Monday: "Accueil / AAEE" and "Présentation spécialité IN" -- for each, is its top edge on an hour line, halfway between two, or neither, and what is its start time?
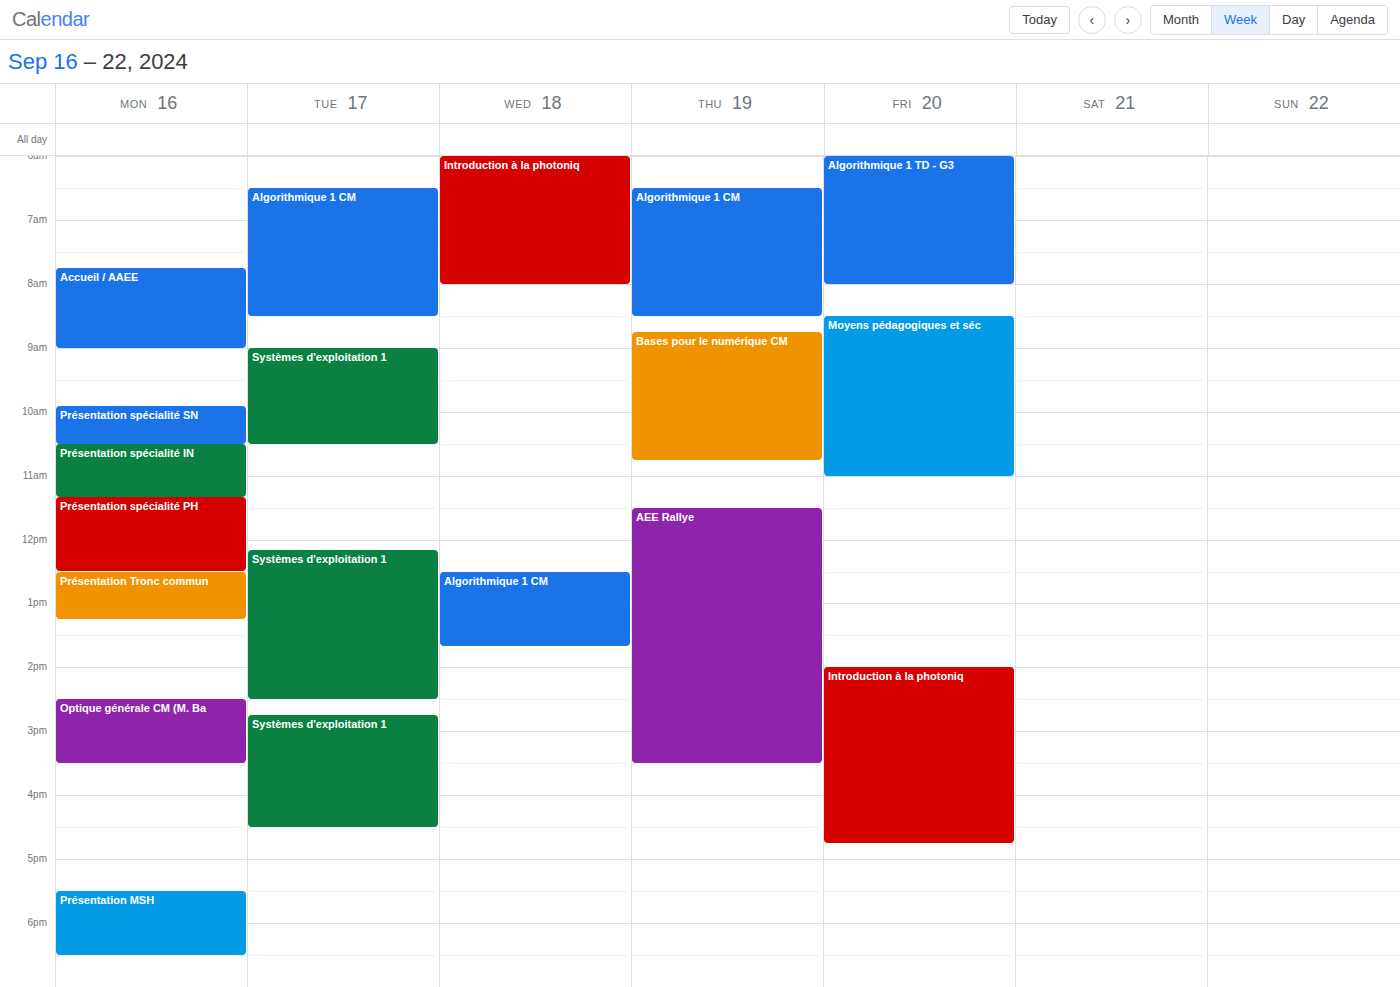
"Accueil / AAEE": 07:45, neither: three quarters of the way from the 07:00 line to the 08:00 line. "Présentation spécialité IN": 10:30, halfway between the 10:00 and 11:00 lines.